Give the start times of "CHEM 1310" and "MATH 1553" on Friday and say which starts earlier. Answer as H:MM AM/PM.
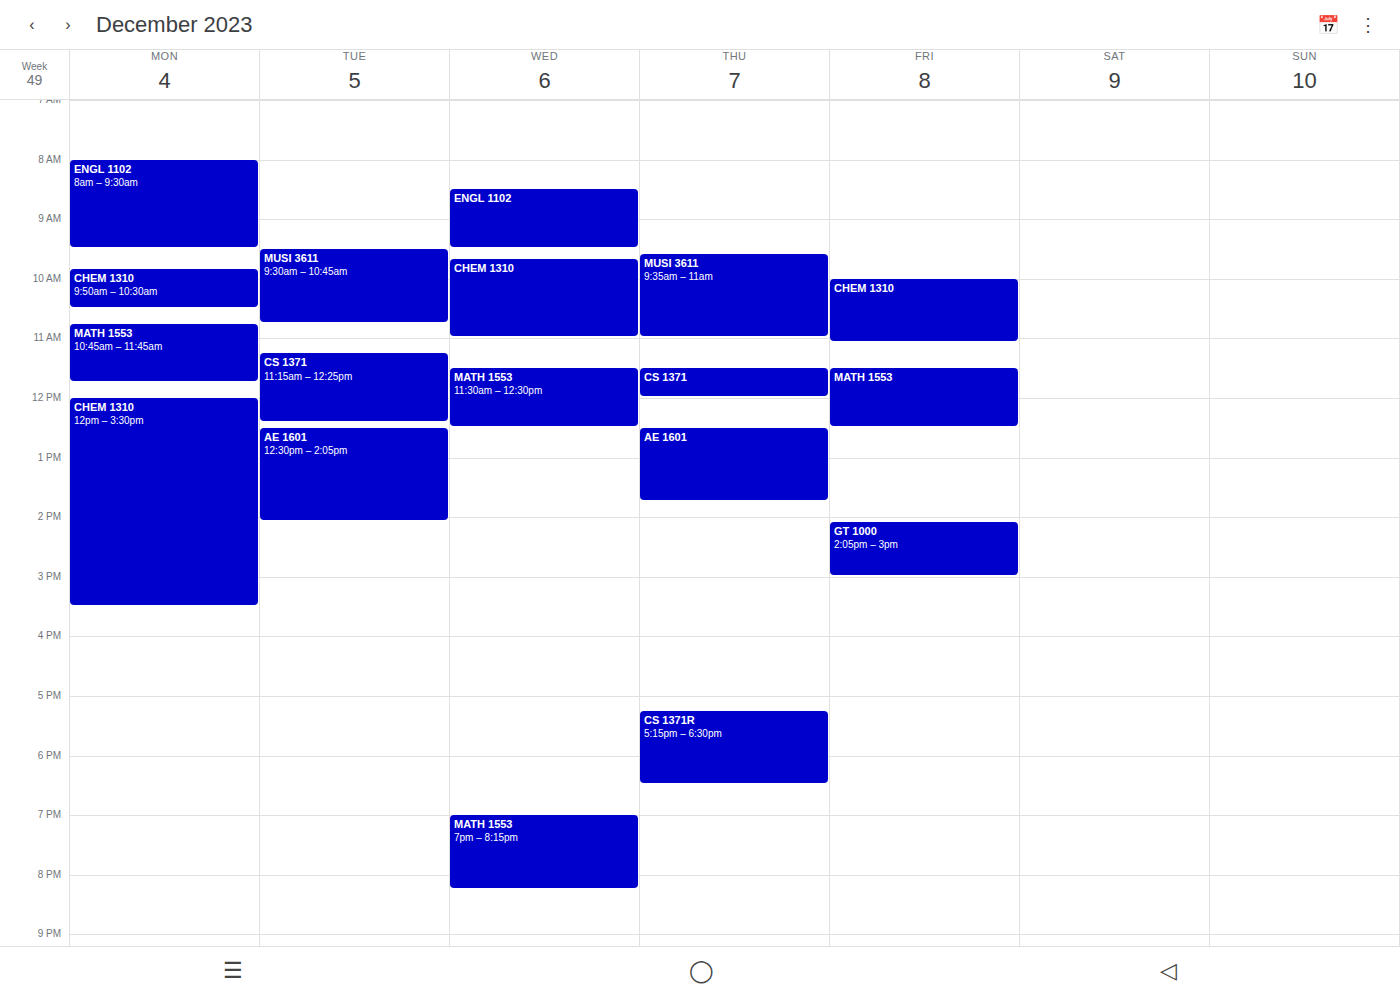
"CHEM 1310" 10:00 AM; "MATH 1553" 11:30 AM.